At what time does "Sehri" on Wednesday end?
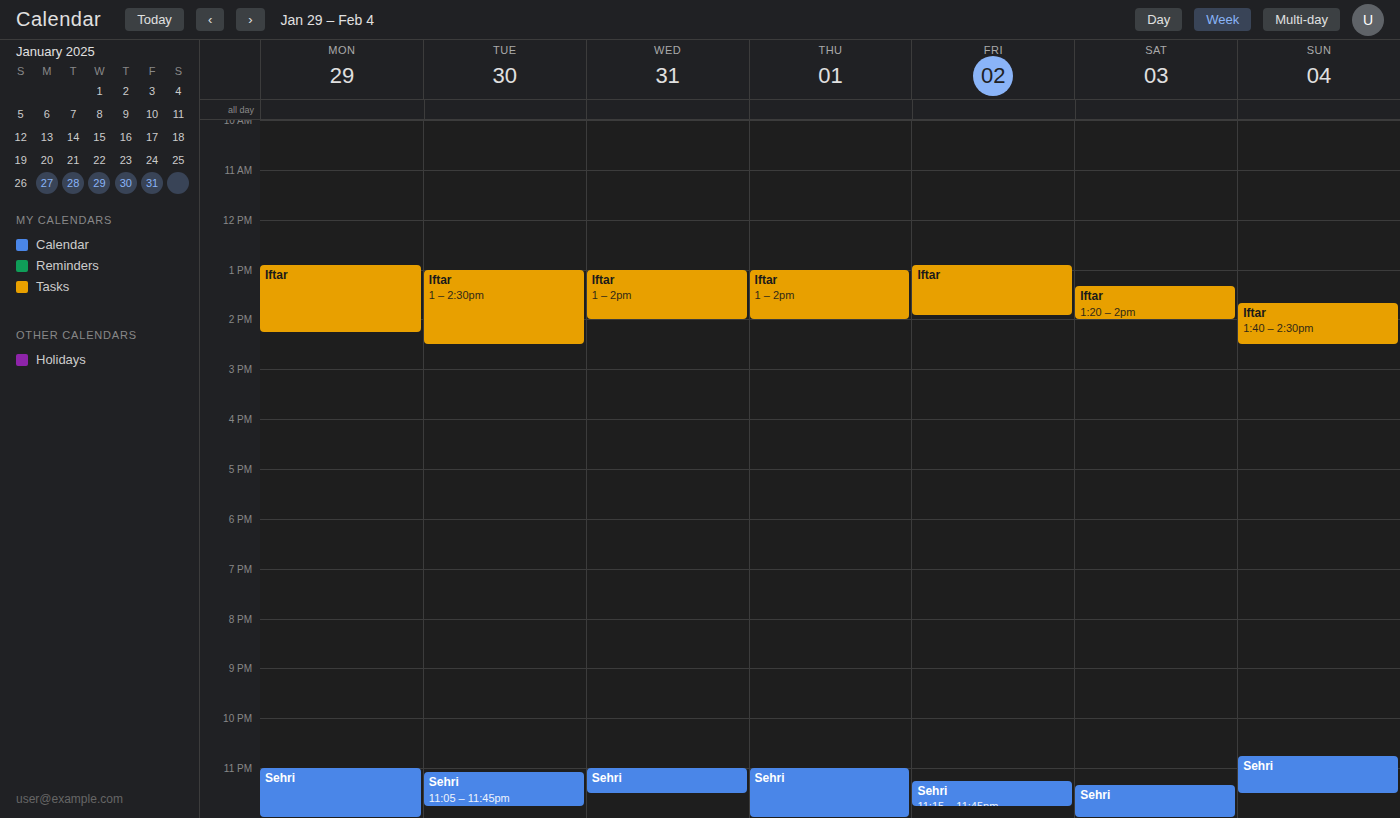
11:30 PM